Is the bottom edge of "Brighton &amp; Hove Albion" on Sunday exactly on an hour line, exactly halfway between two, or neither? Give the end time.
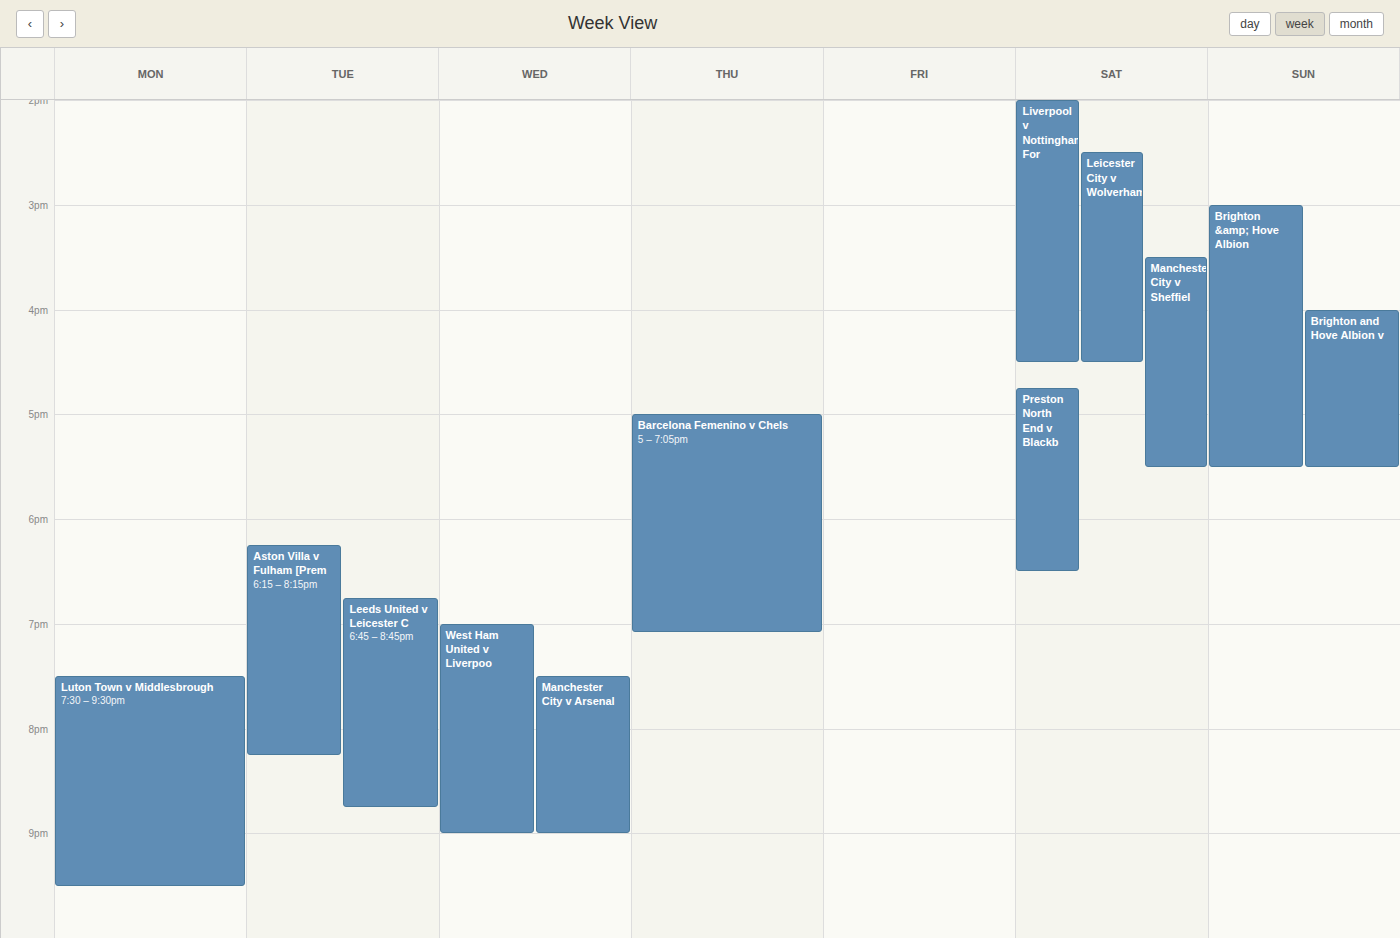
5:30 PM -- halfway between the 5 PM and 6 PM lines.